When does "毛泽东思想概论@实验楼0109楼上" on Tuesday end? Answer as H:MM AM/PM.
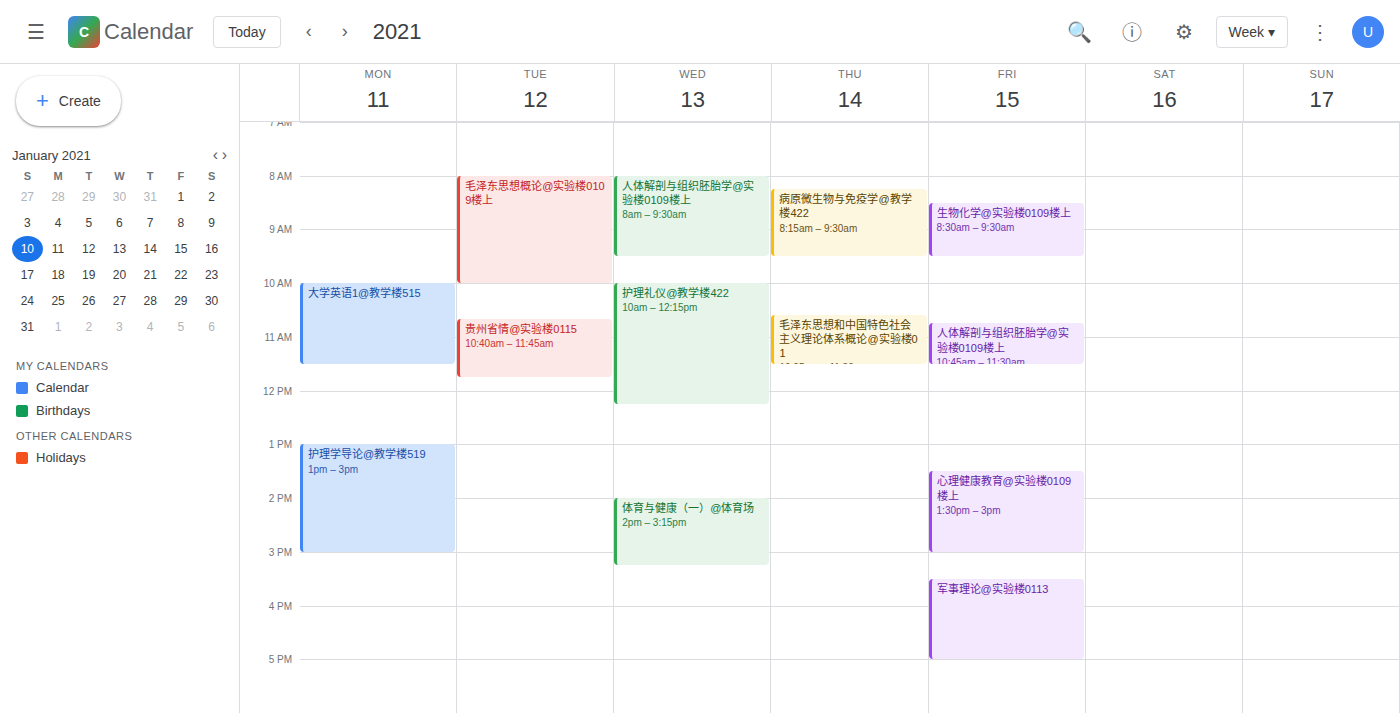
10:00 AM